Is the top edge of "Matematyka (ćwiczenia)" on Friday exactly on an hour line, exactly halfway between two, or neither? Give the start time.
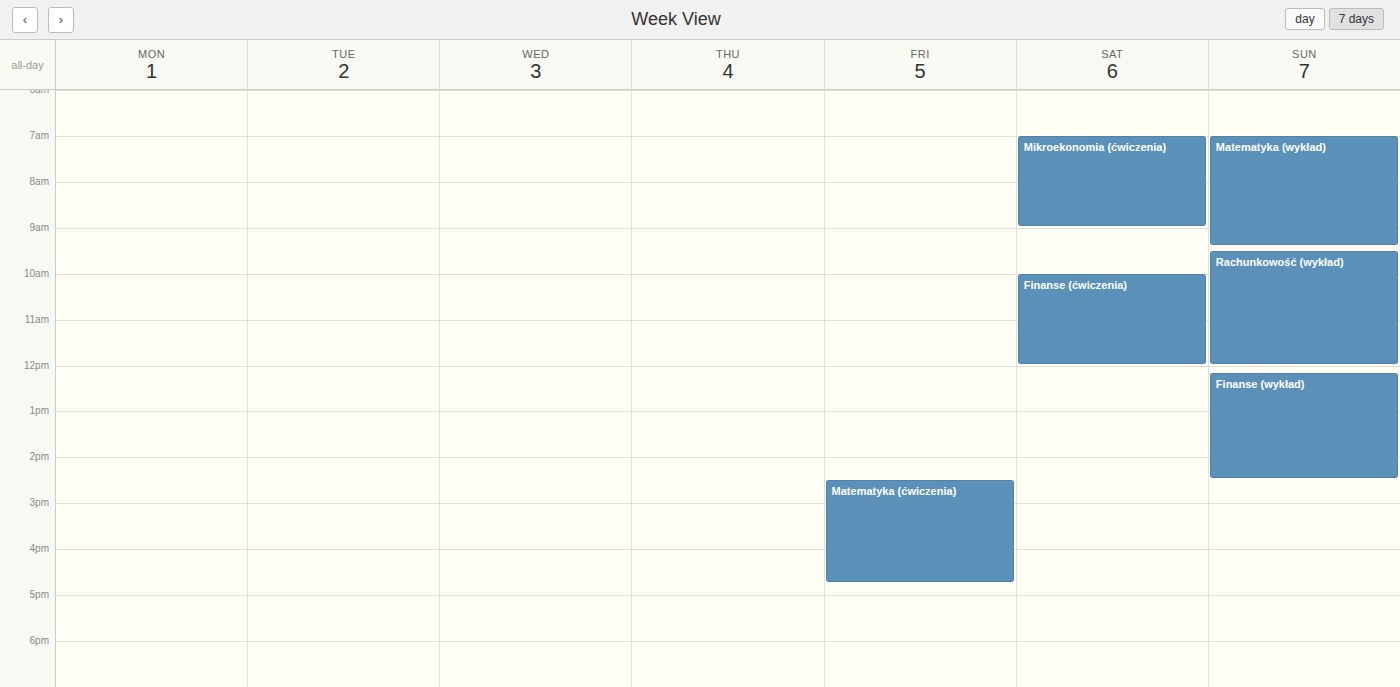
14:30 -- halfway between the 14:00 and 15:00 lines.